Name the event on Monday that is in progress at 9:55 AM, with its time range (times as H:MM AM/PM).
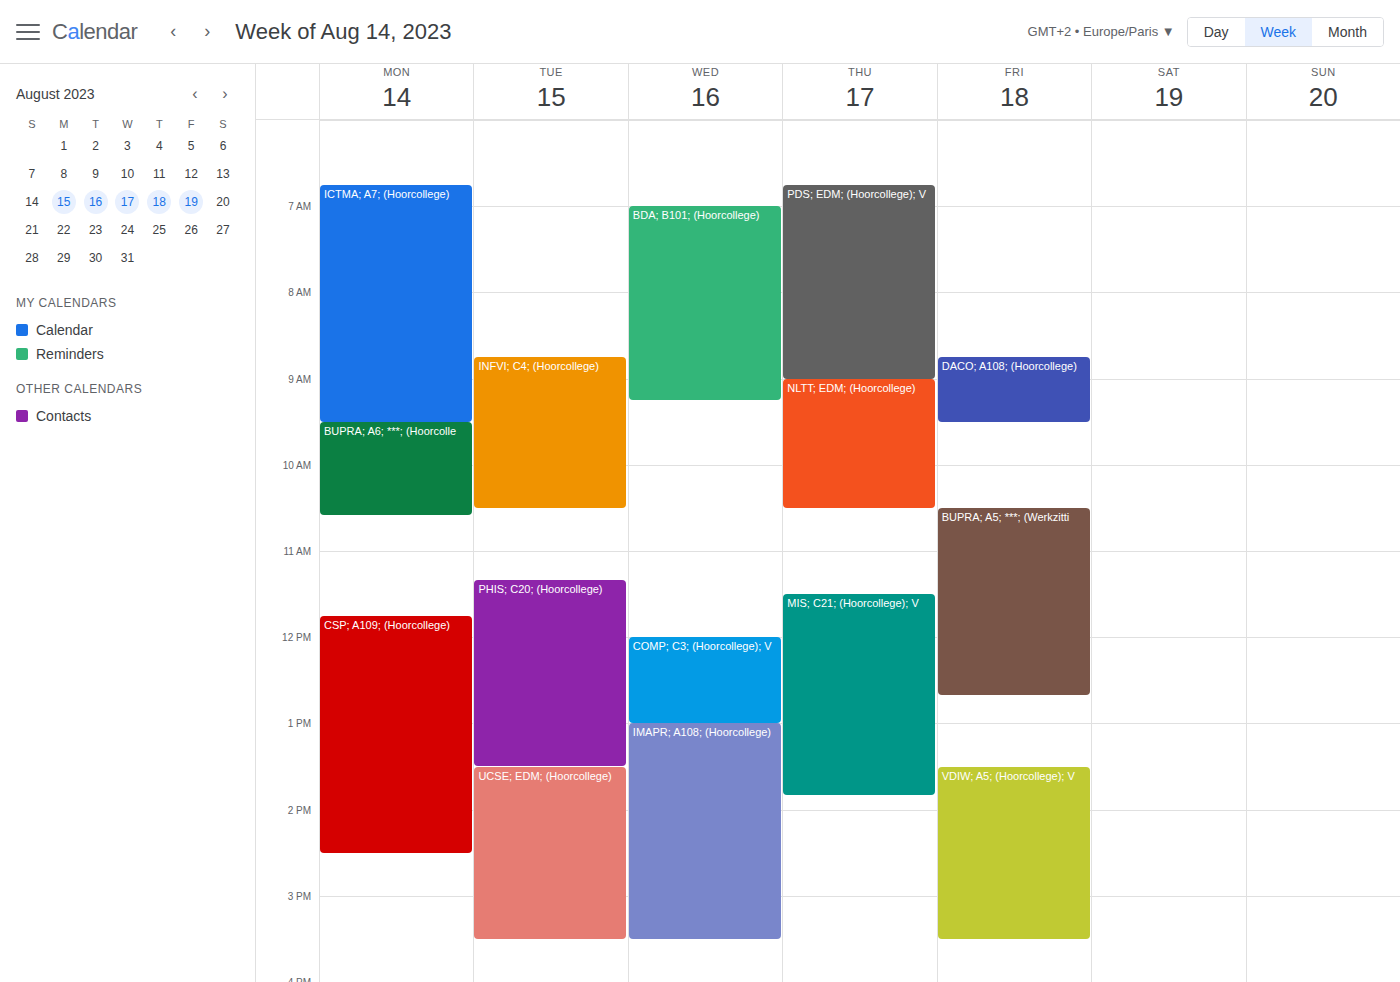
"BUPRA; A6; ***; (Hoorcolle", 9:30 AM to 10:35 AM